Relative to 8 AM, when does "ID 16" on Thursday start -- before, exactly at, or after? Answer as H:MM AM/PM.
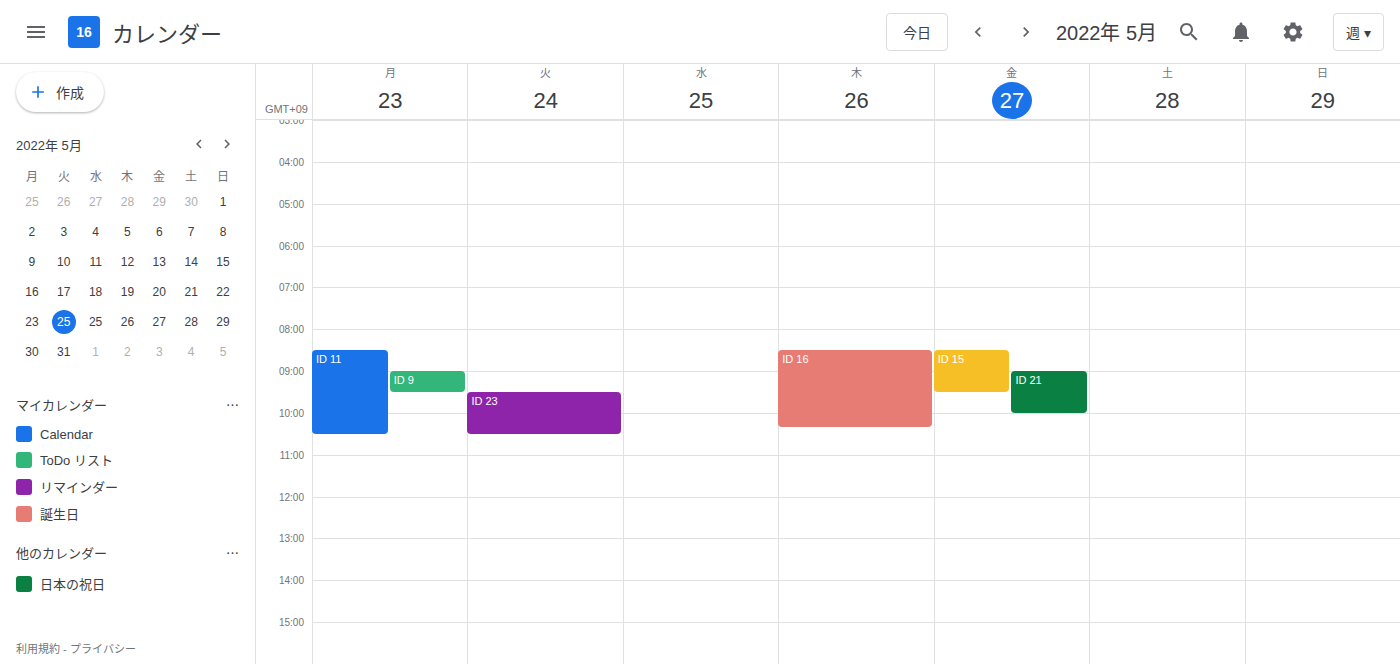
8:30 AM -- after 8 AM, 30 minutes below the 8 AM line.